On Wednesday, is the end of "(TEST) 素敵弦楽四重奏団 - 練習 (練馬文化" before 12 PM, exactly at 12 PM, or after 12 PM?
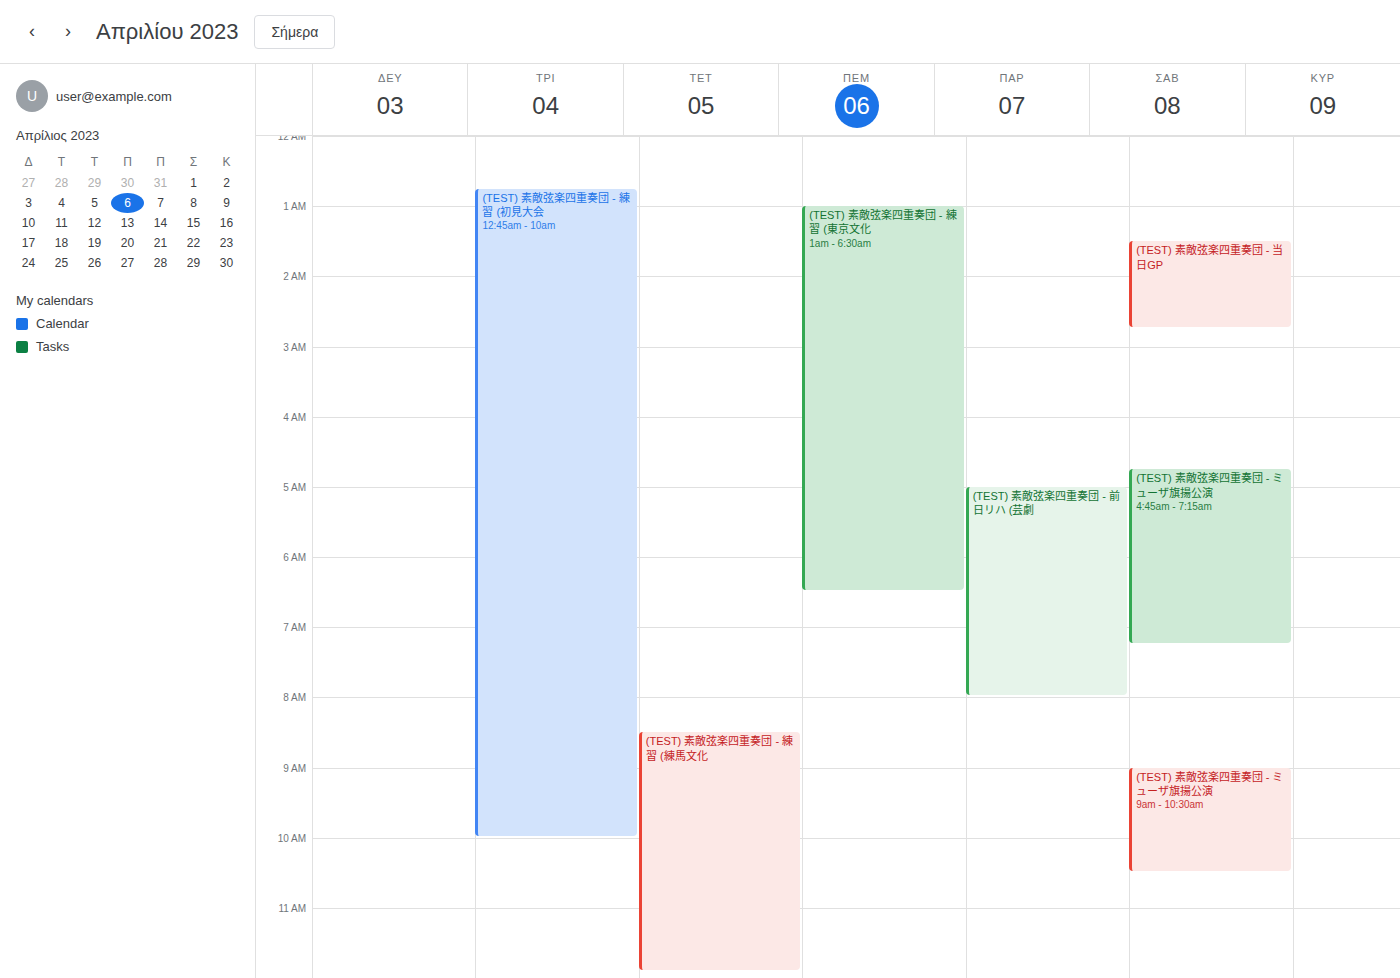
11:55 AM -- before 12 PM, 5 minutes above the 12 PM line.